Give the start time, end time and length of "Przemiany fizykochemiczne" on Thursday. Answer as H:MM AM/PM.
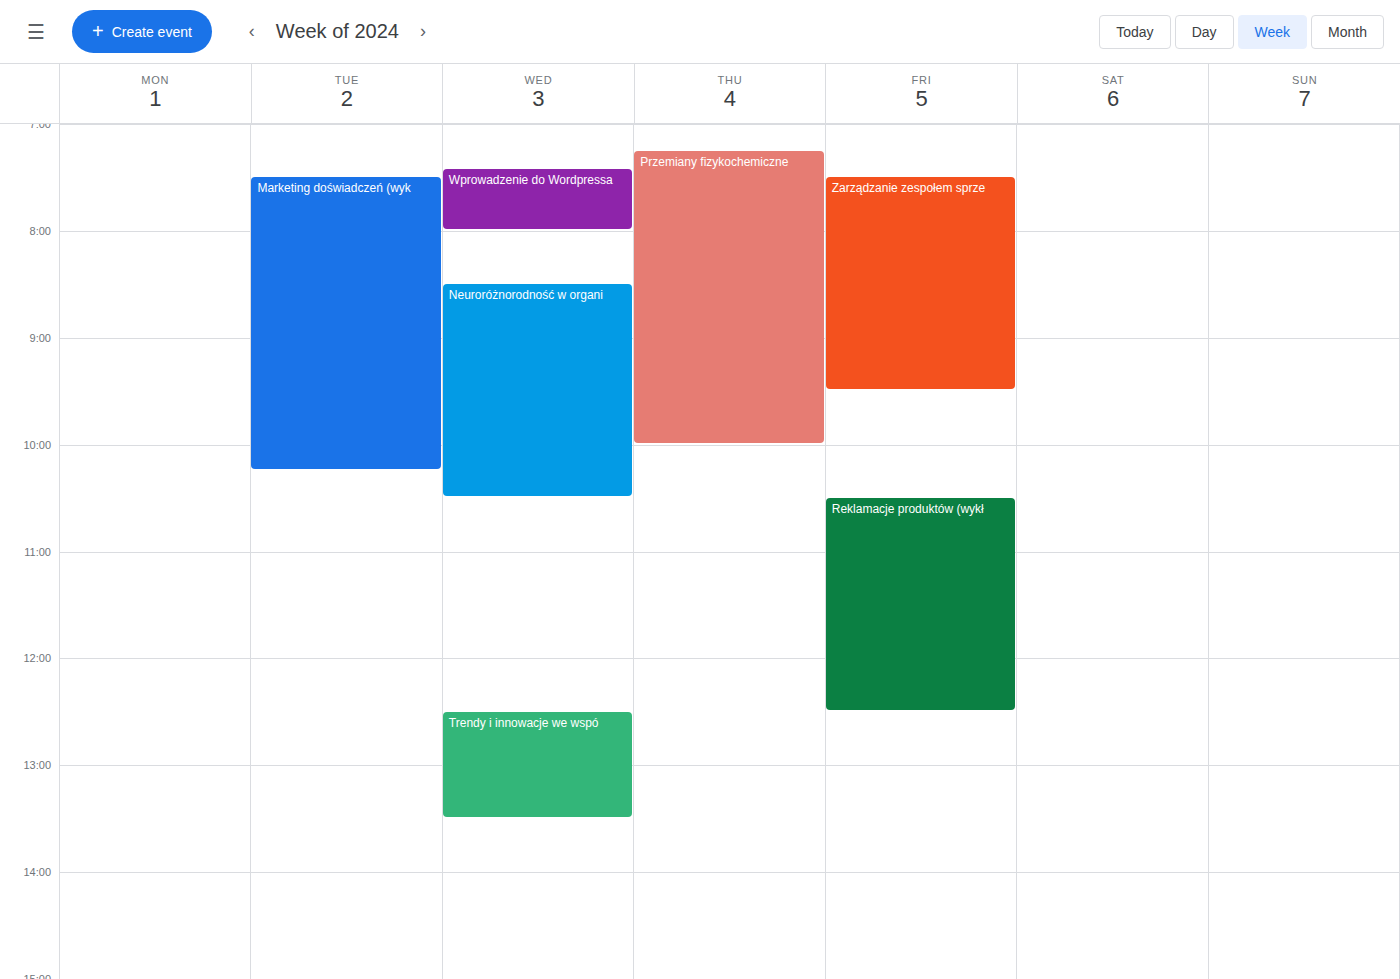
7:15 AM to 10:00 AM, 2 hours 45 minutes